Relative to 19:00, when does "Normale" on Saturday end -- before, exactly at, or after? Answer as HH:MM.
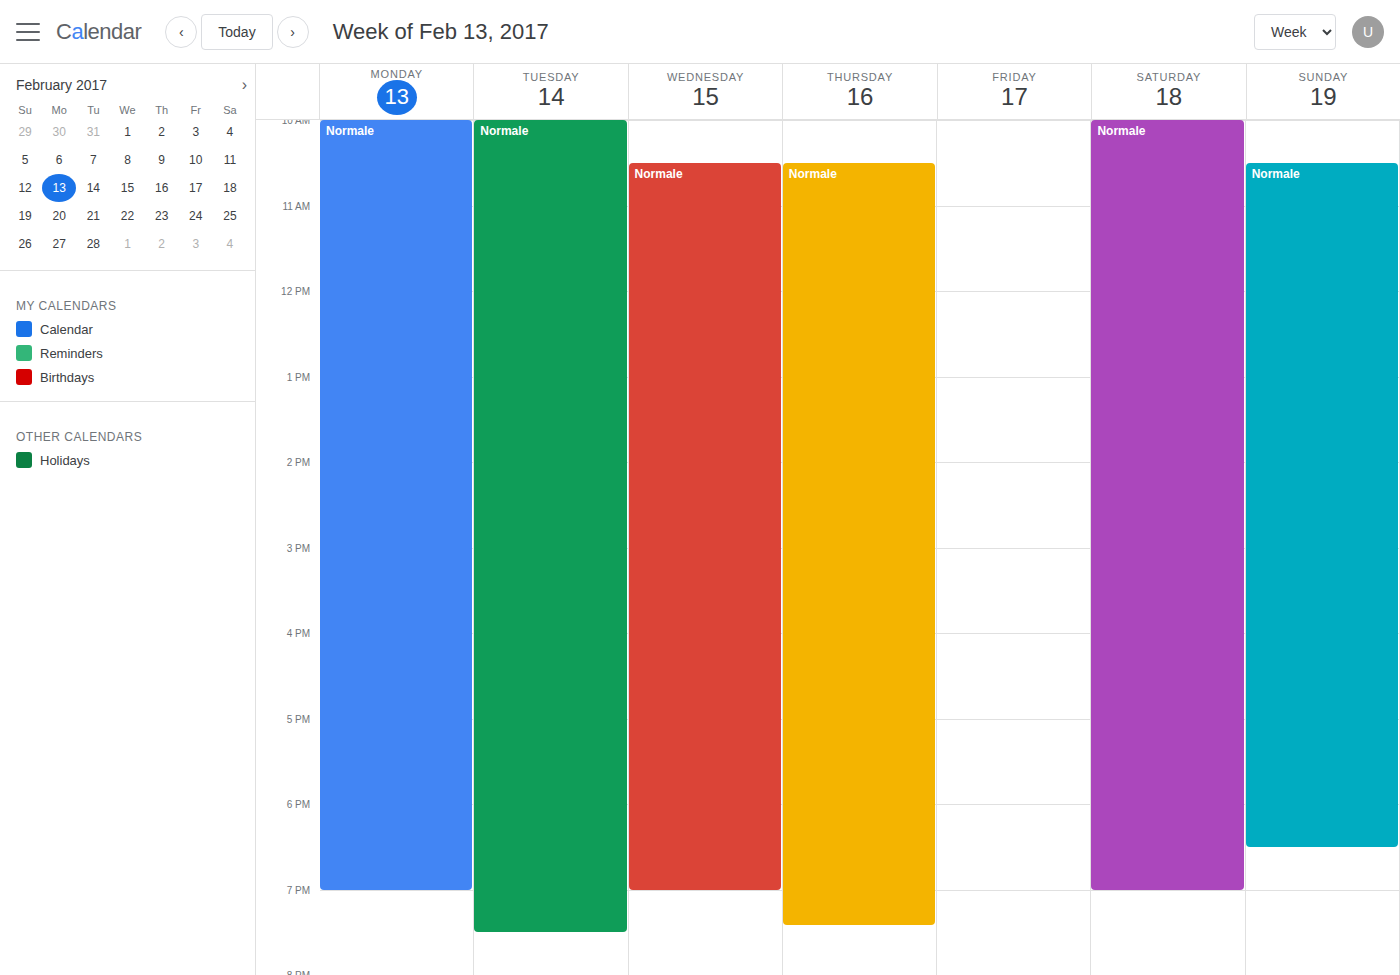
19:00 -- exactly at 19:00, on the 19:00 line.